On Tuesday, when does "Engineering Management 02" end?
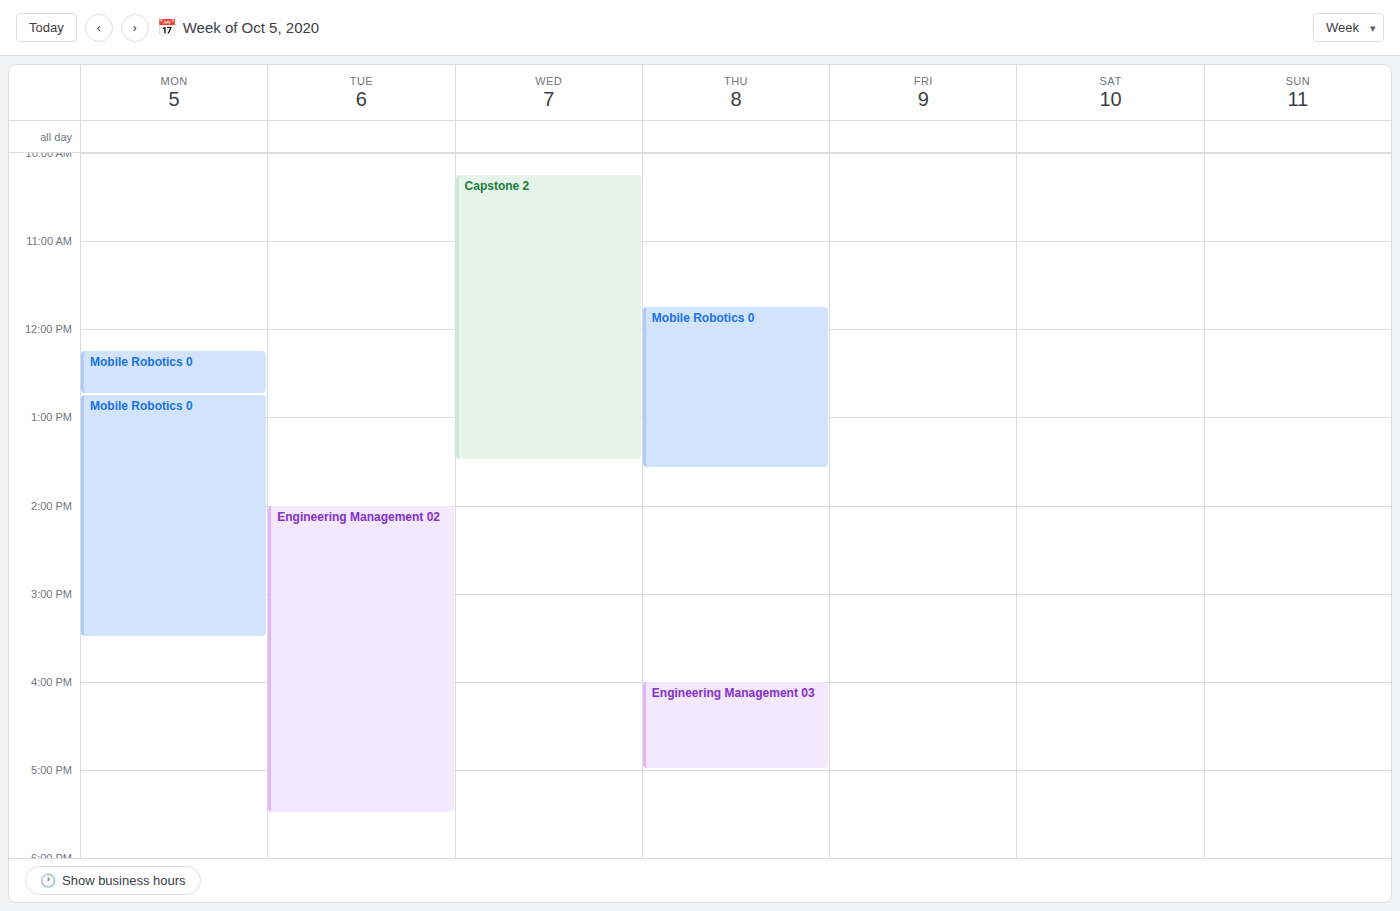
5:30 PM